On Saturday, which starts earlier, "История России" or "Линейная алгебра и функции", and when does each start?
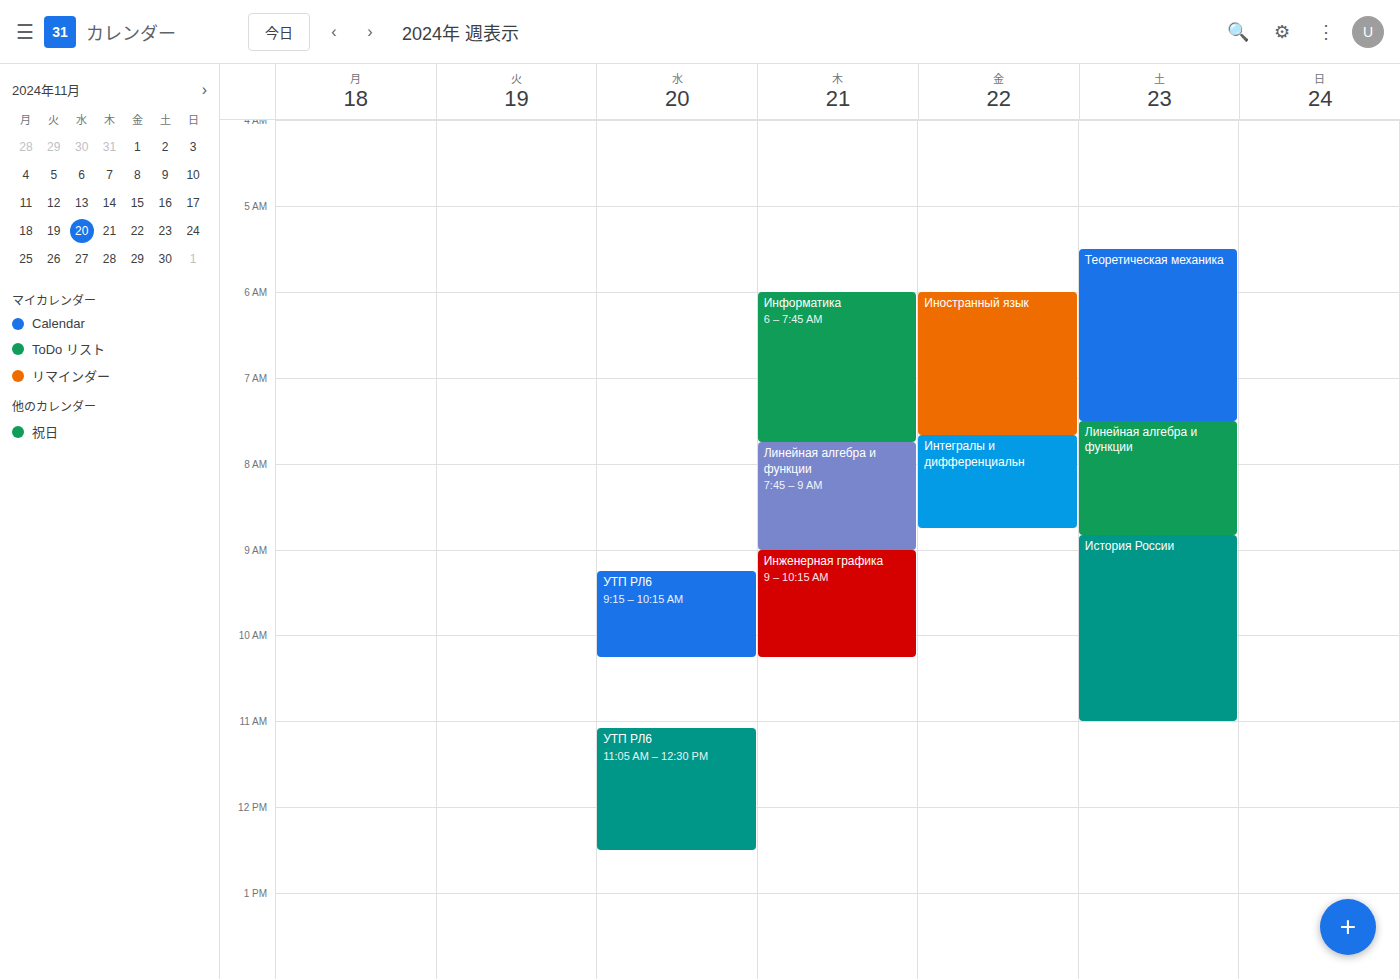
"Линейная алгебра и функции" 7:30 AM; "История России" 8:50 AM.